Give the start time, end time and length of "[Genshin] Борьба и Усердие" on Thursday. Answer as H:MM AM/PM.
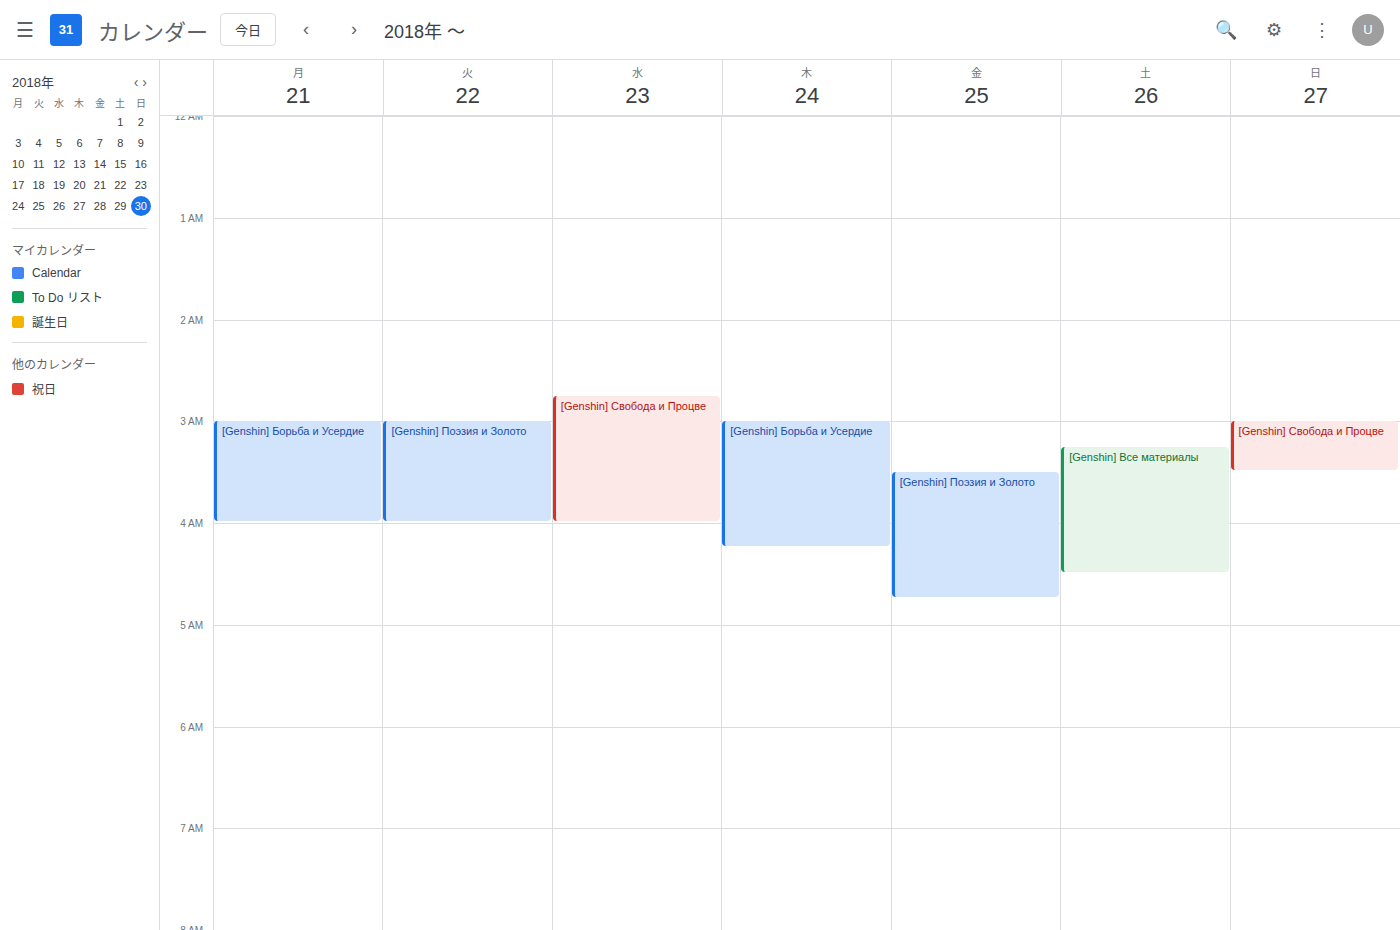
3:00 AM to 4:15 AM, 1 hour 15 minutes